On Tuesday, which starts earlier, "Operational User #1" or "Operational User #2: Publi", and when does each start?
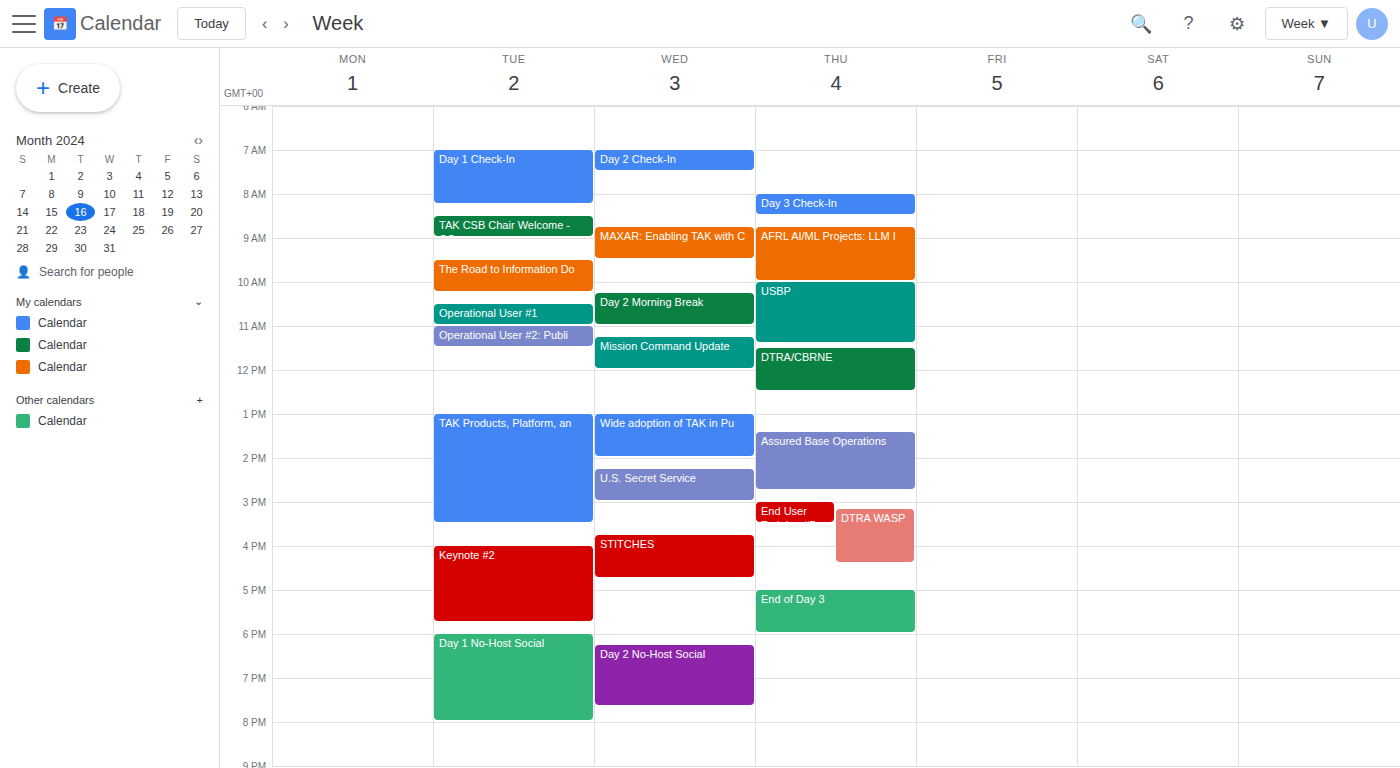
"Operational User #1" 10:30 AM; "Operational User #2: Publi" 11:00 AM.